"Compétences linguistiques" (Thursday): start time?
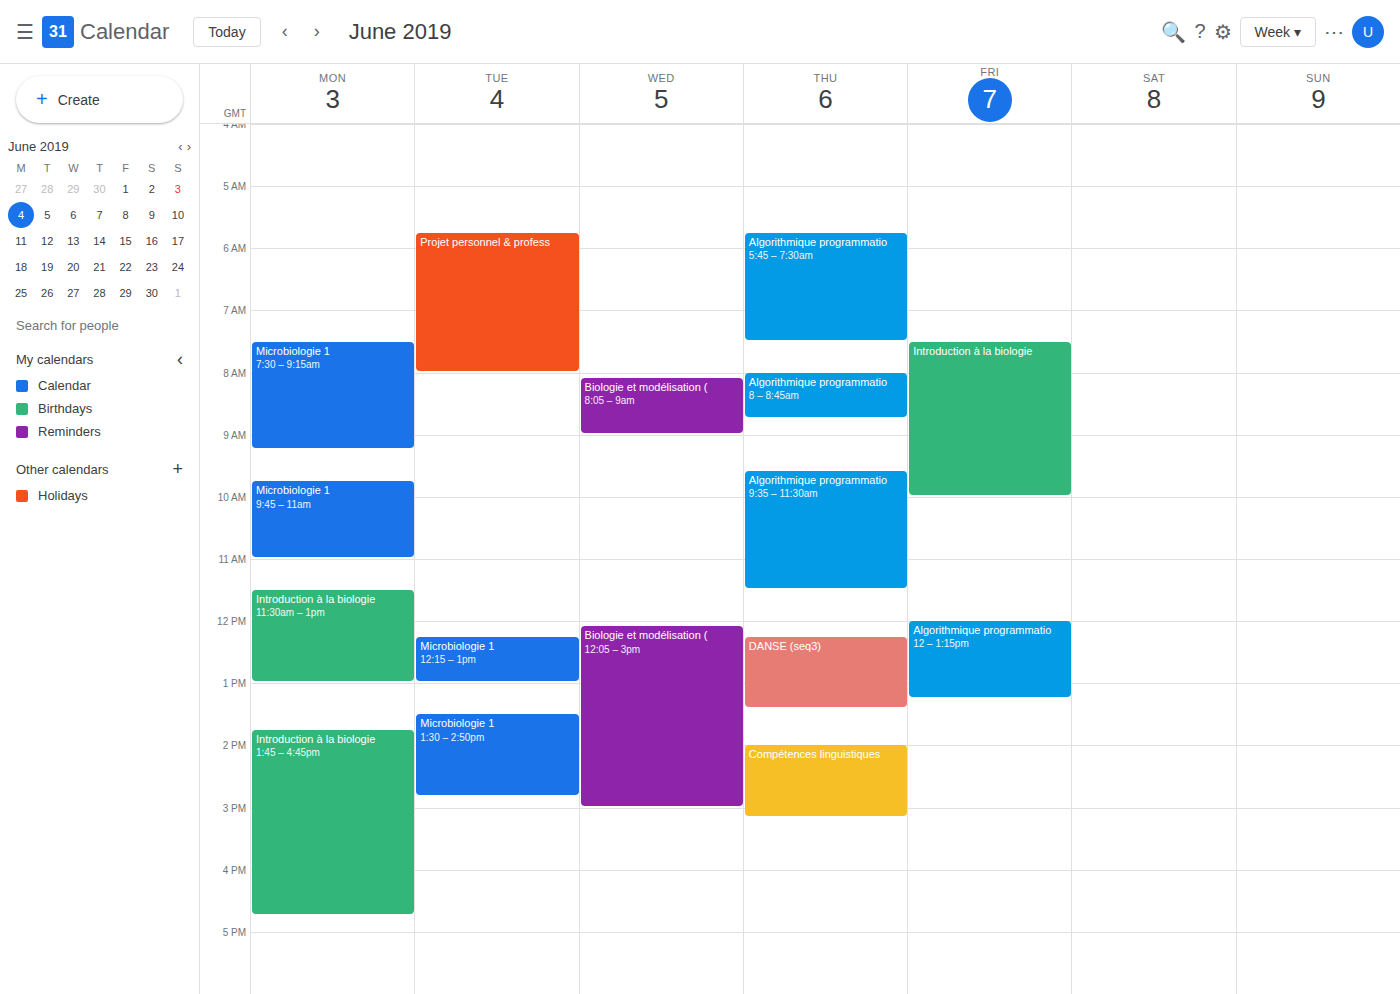
2:00 PM